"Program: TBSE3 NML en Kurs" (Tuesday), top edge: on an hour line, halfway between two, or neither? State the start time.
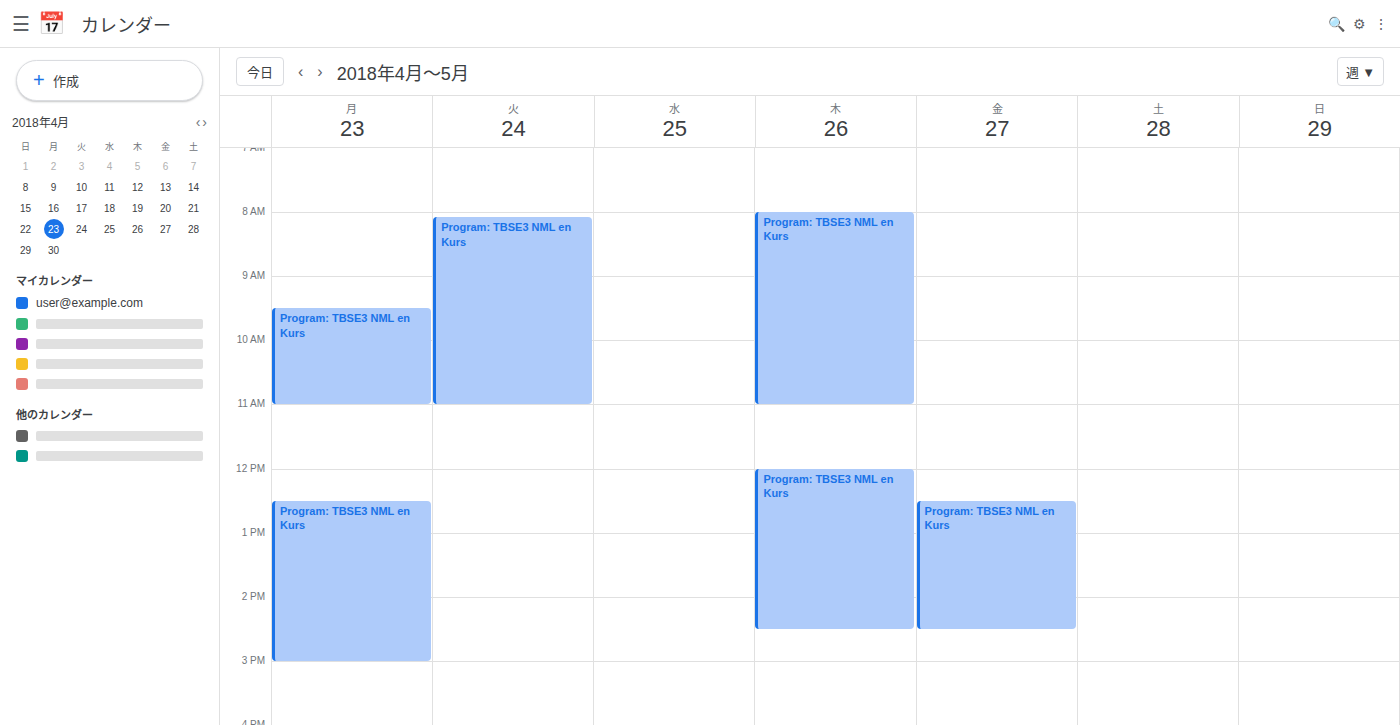
08:05 -- neither: 5 minutes below the 08:00 line and 55 minutes above the 09:00 line.